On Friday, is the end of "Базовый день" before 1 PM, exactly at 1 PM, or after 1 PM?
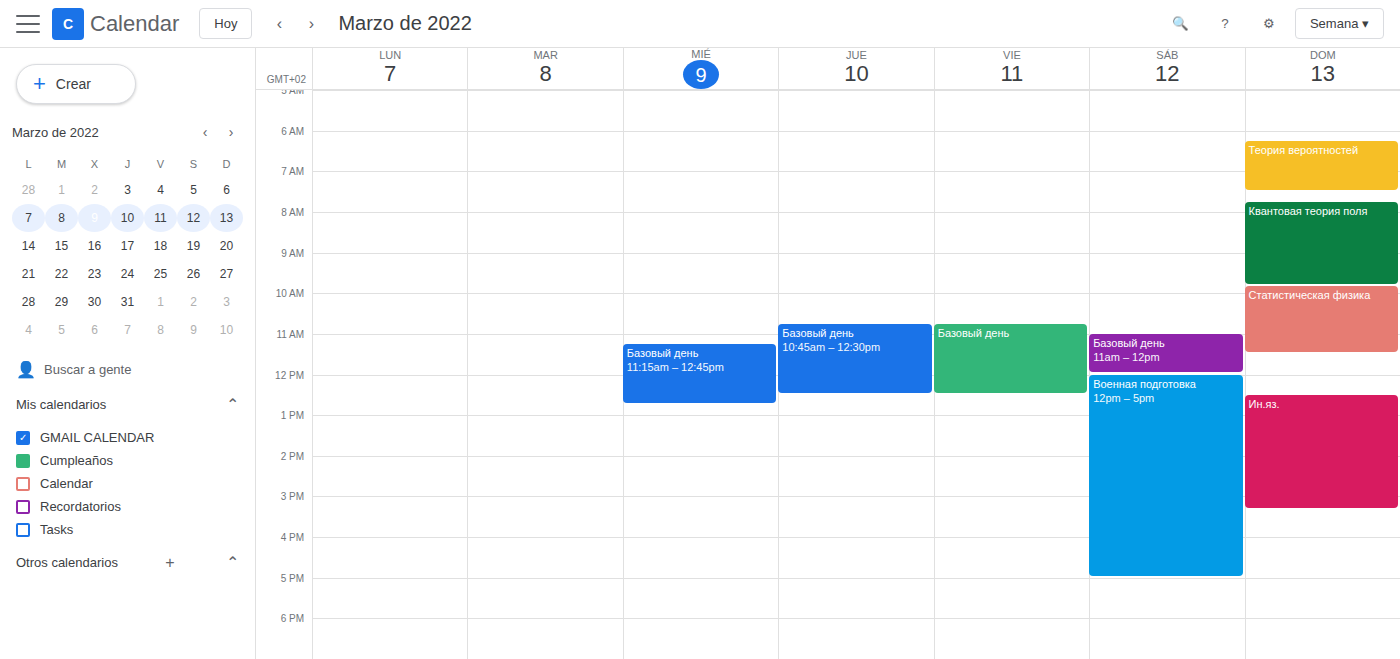
12:30 PM -- before 1 PM, 30 minutes above the 1 PM line.